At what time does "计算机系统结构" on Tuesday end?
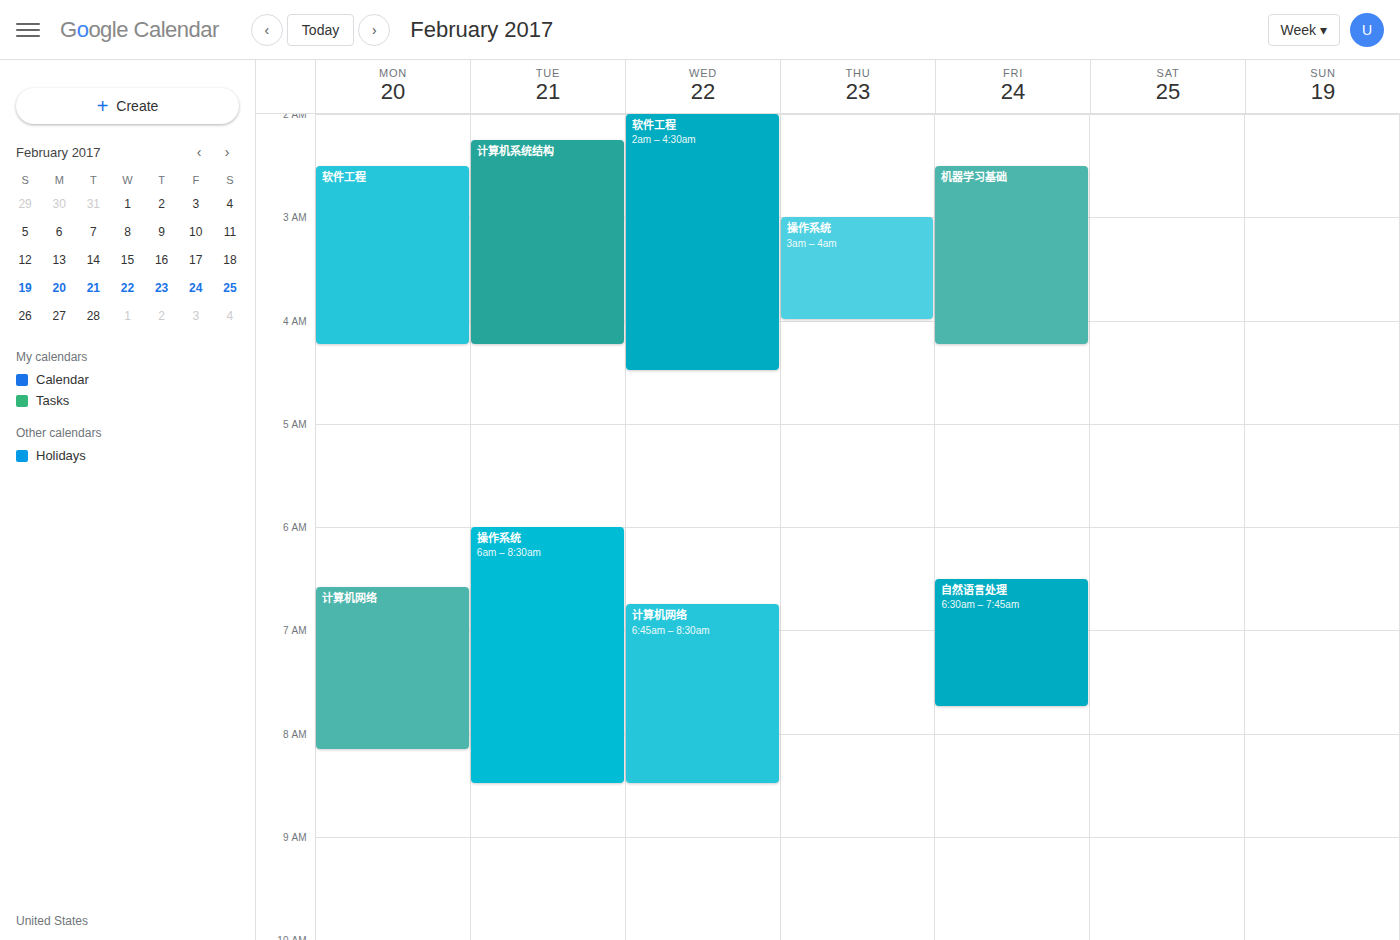
04:15